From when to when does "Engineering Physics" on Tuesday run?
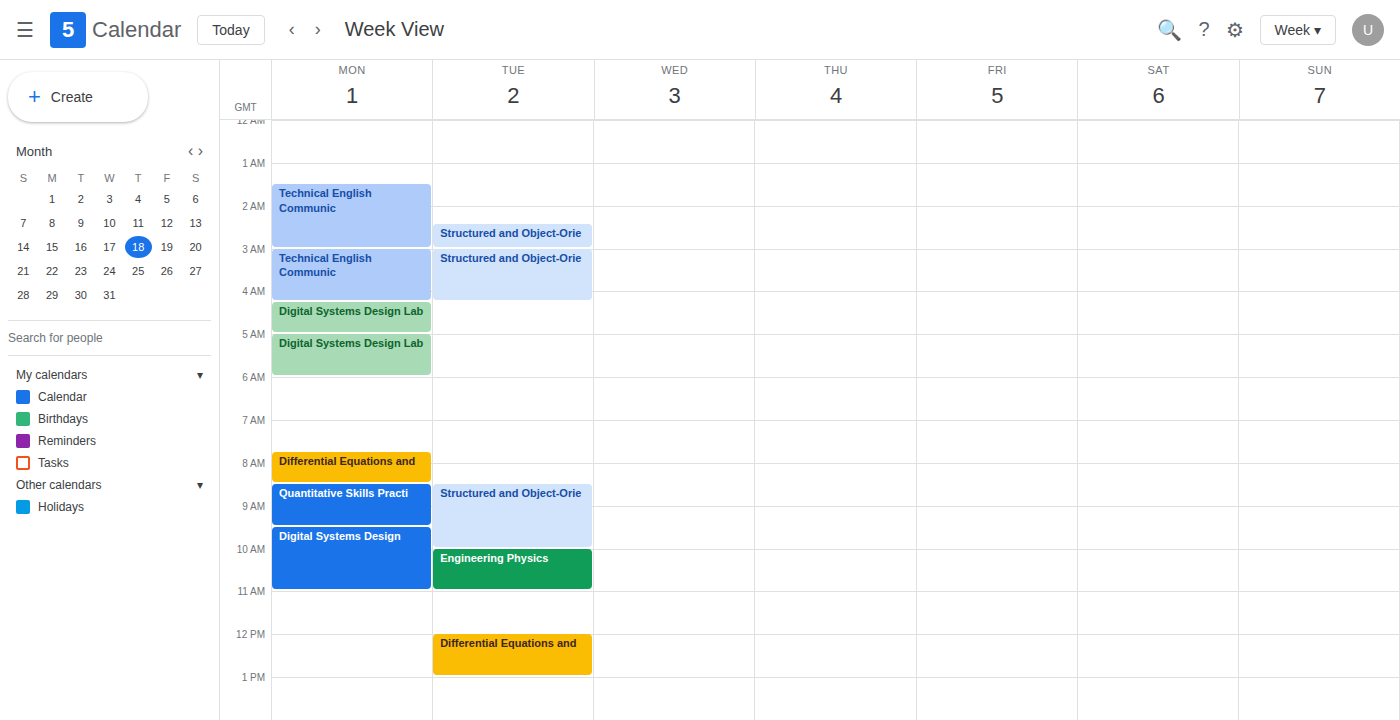
10:00 to 11:00